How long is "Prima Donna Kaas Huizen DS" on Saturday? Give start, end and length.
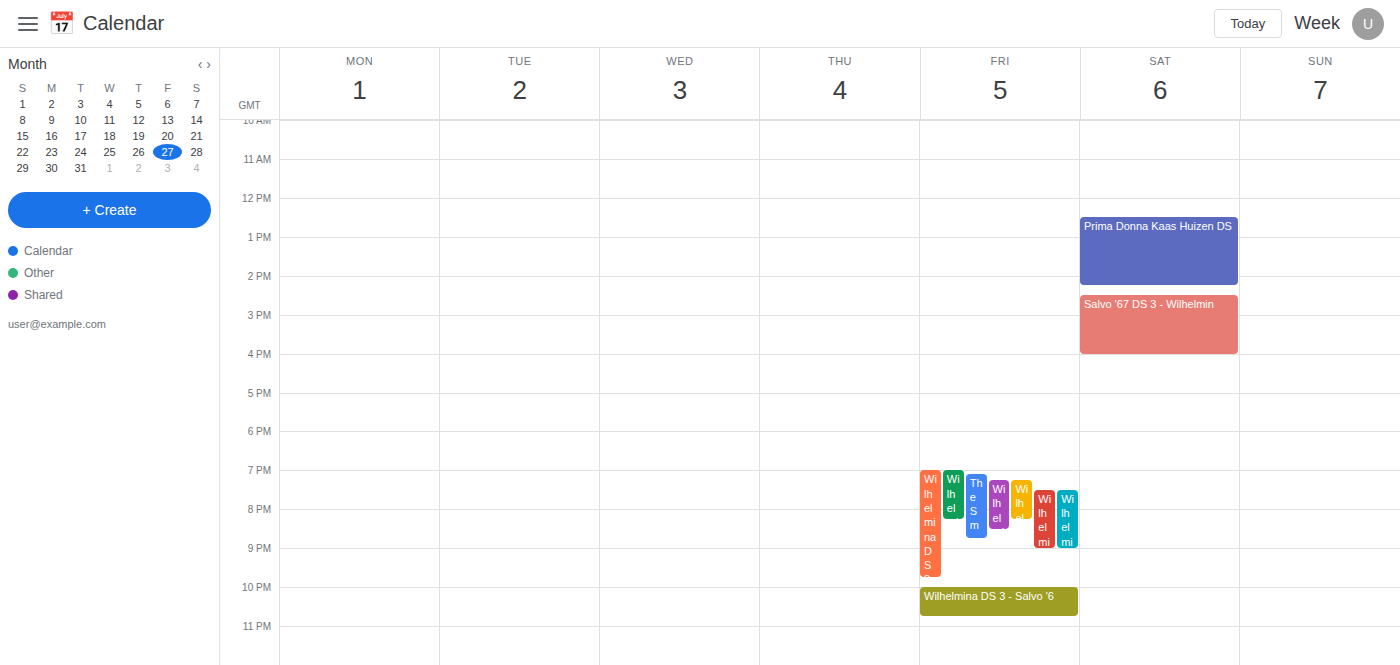
12:30 PM to 2:15 PM, 1 hour 45 minutes